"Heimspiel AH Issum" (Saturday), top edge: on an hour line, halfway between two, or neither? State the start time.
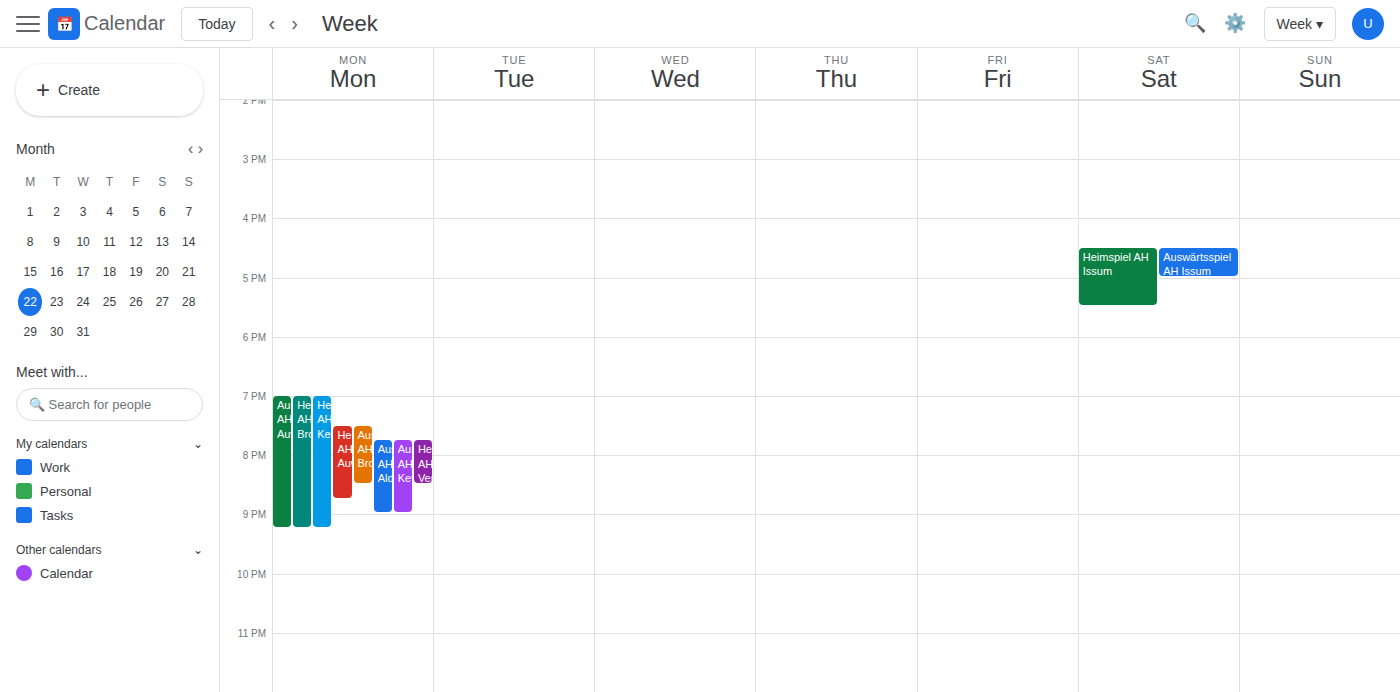
4:30 PM -- halfway between the 4 PM and 5 PM lines.